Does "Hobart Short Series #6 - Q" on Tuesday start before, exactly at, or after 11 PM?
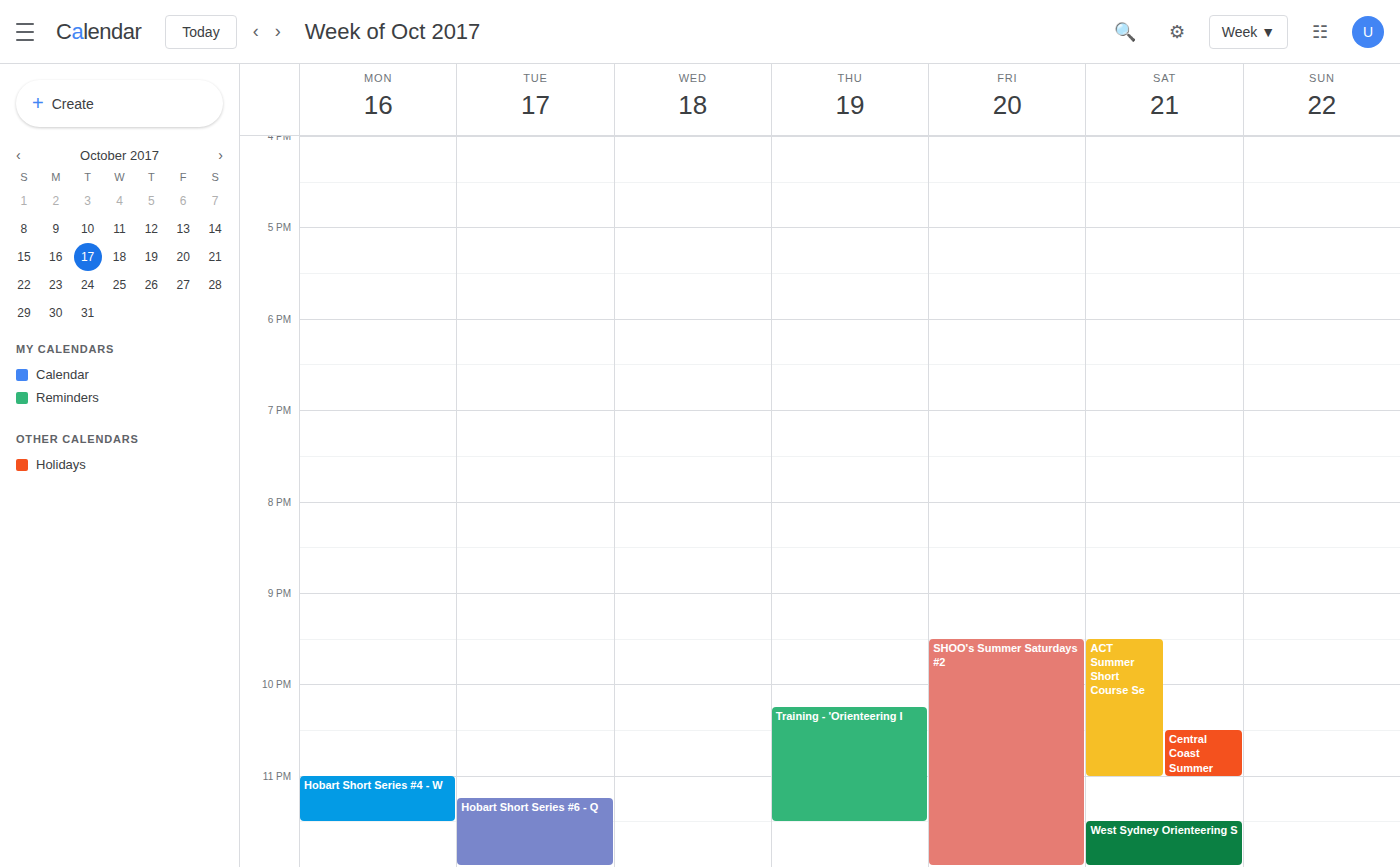
11:15 PM -- after 11 PM, 15 minutes below the 11 PM line.